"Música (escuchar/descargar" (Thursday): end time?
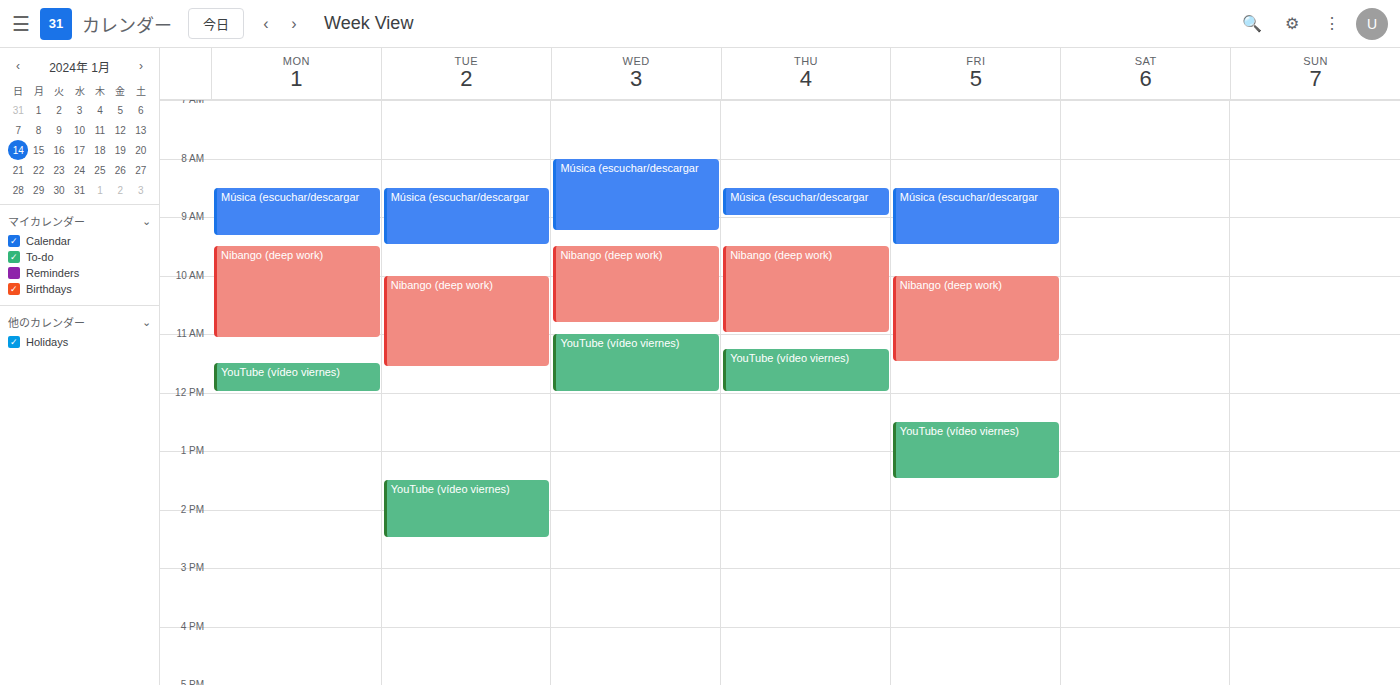
9:00 AM